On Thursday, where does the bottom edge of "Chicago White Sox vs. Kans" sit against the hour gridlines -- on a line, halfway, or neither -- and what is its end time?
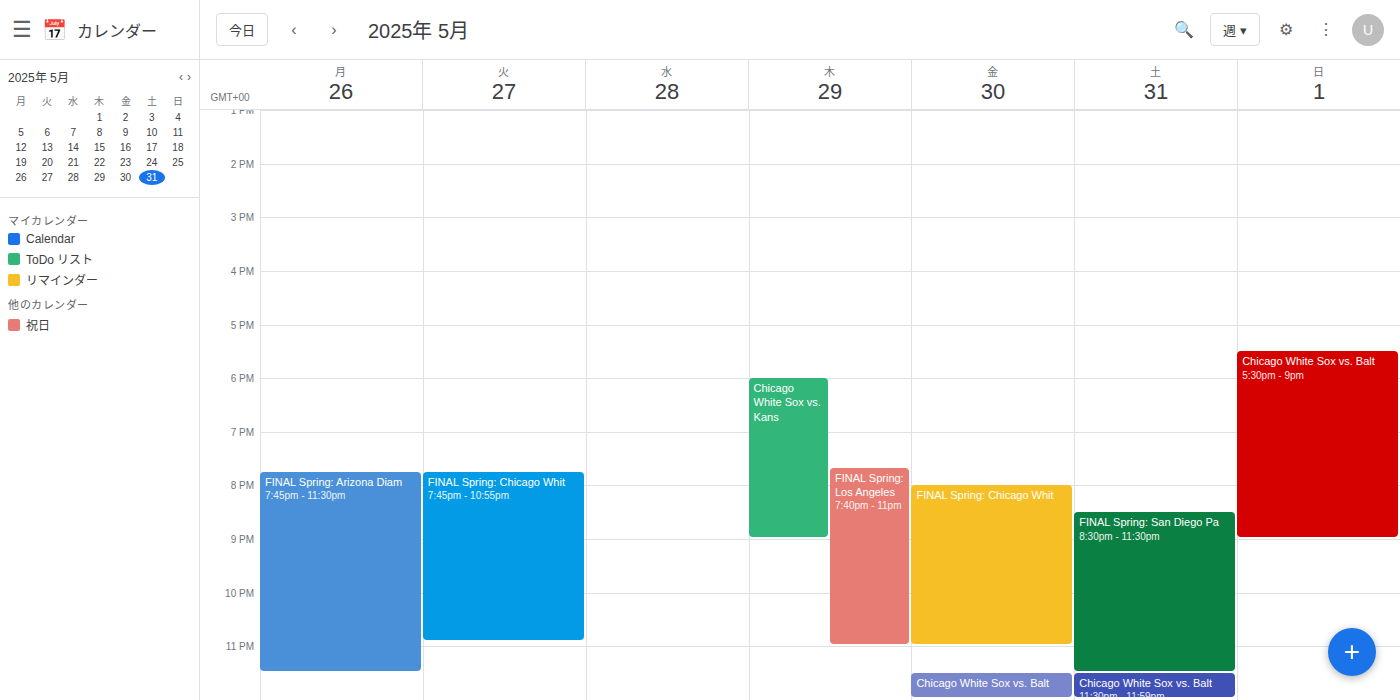
9:00 PM -- exactly on the 9 PM line.